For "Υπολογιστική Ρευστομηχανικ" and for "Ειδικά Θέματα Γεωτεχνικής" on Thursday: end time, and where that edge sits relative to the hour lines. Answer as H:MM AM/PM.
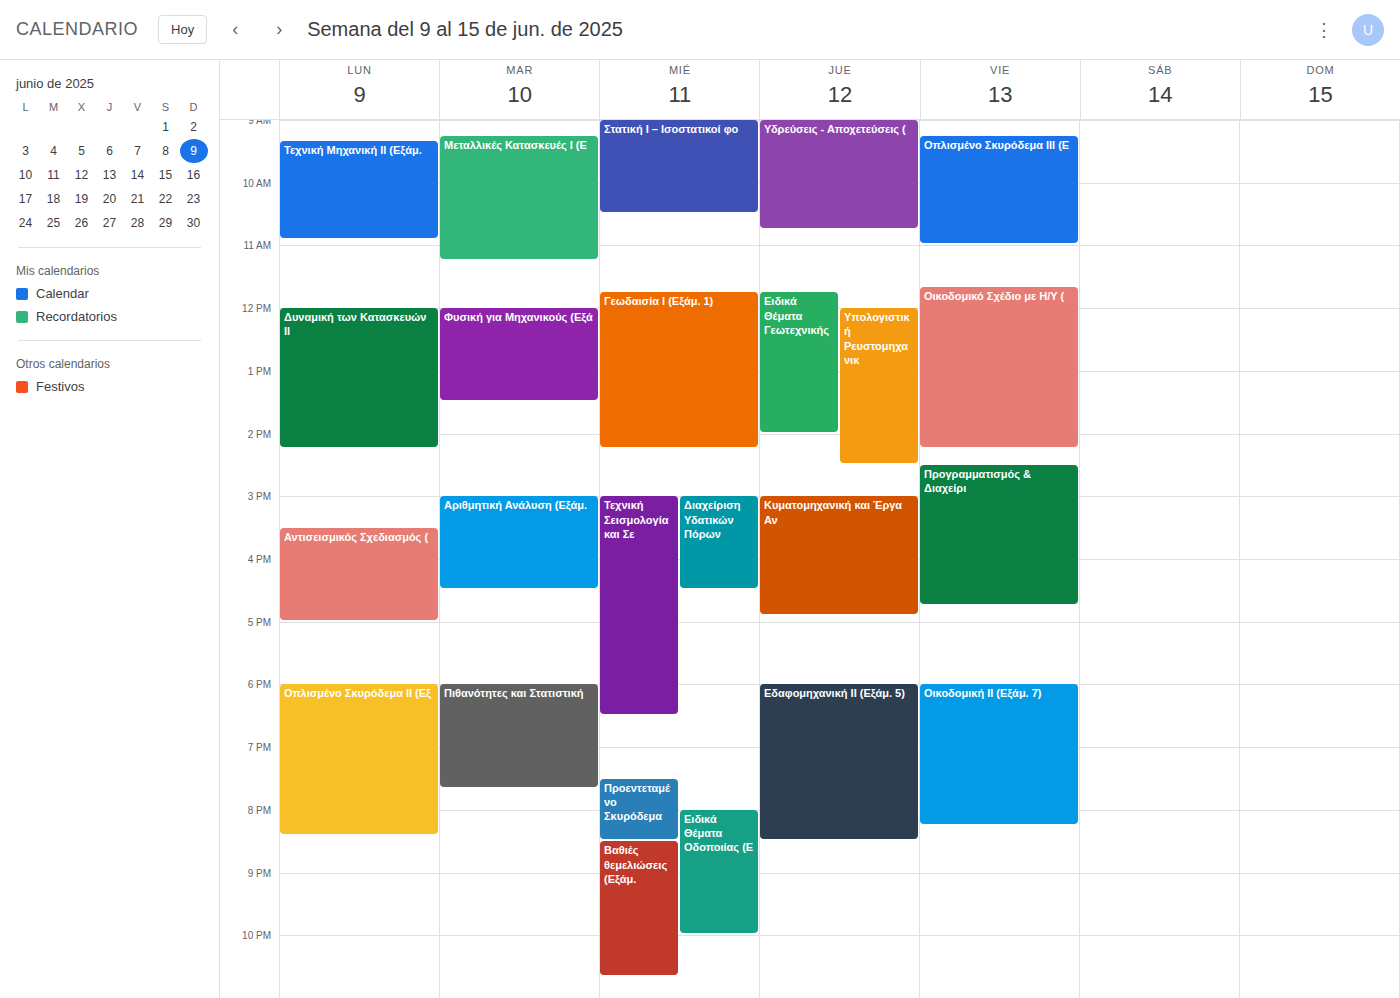
"Υπολογιστική Ρευστομηχανικ": 2:30 PM, halfway between the 2 PM and 3 PM lines. "Ειδικά Θέματα Γεωτεχνικής": 2:00 PM, exactly on the 2 PM line.